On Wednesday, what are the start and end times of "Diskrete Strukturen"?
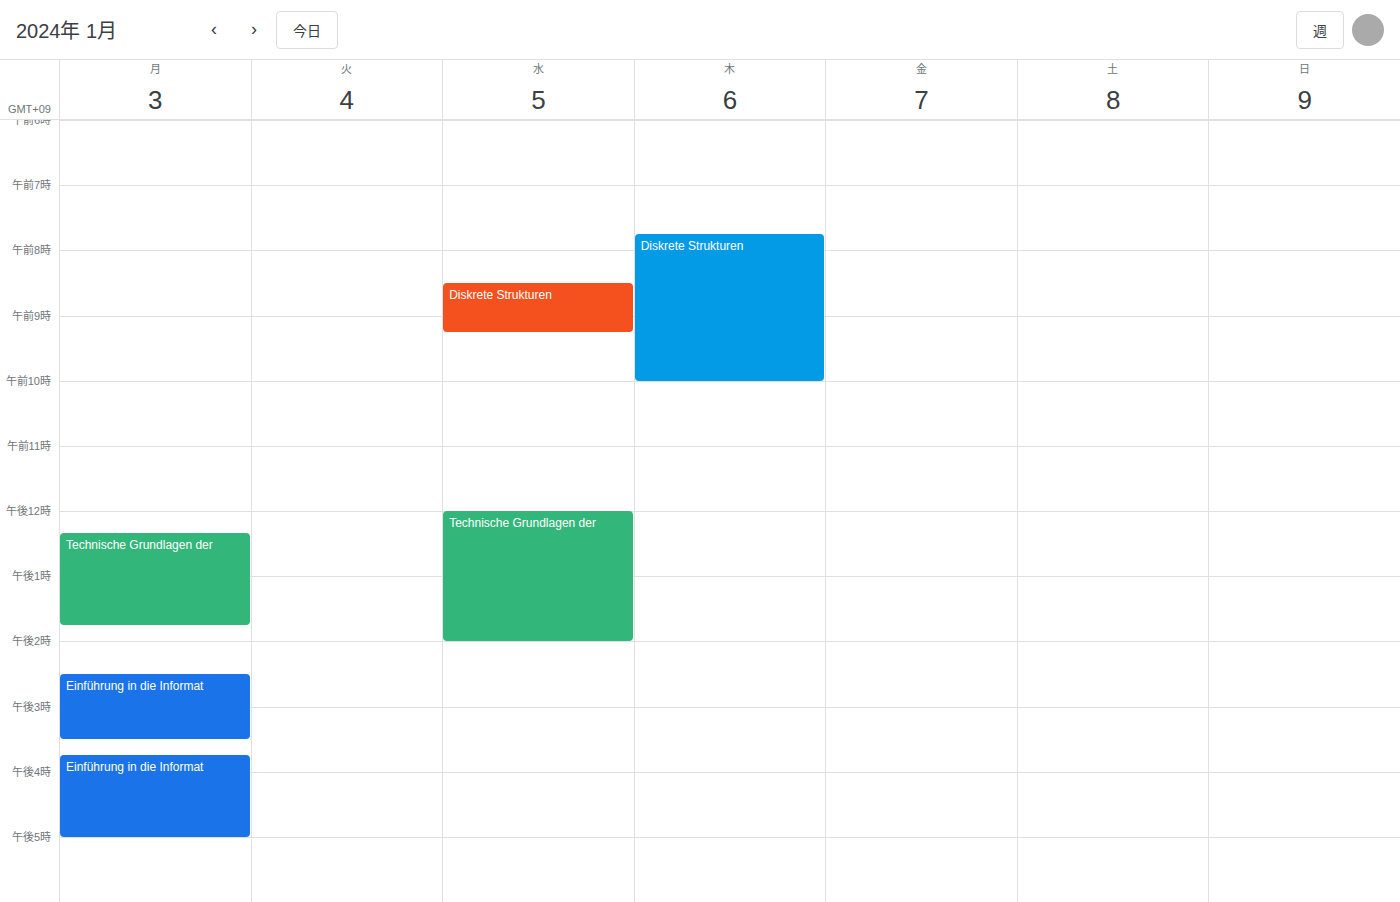
8:30 AM to 9:15 AM